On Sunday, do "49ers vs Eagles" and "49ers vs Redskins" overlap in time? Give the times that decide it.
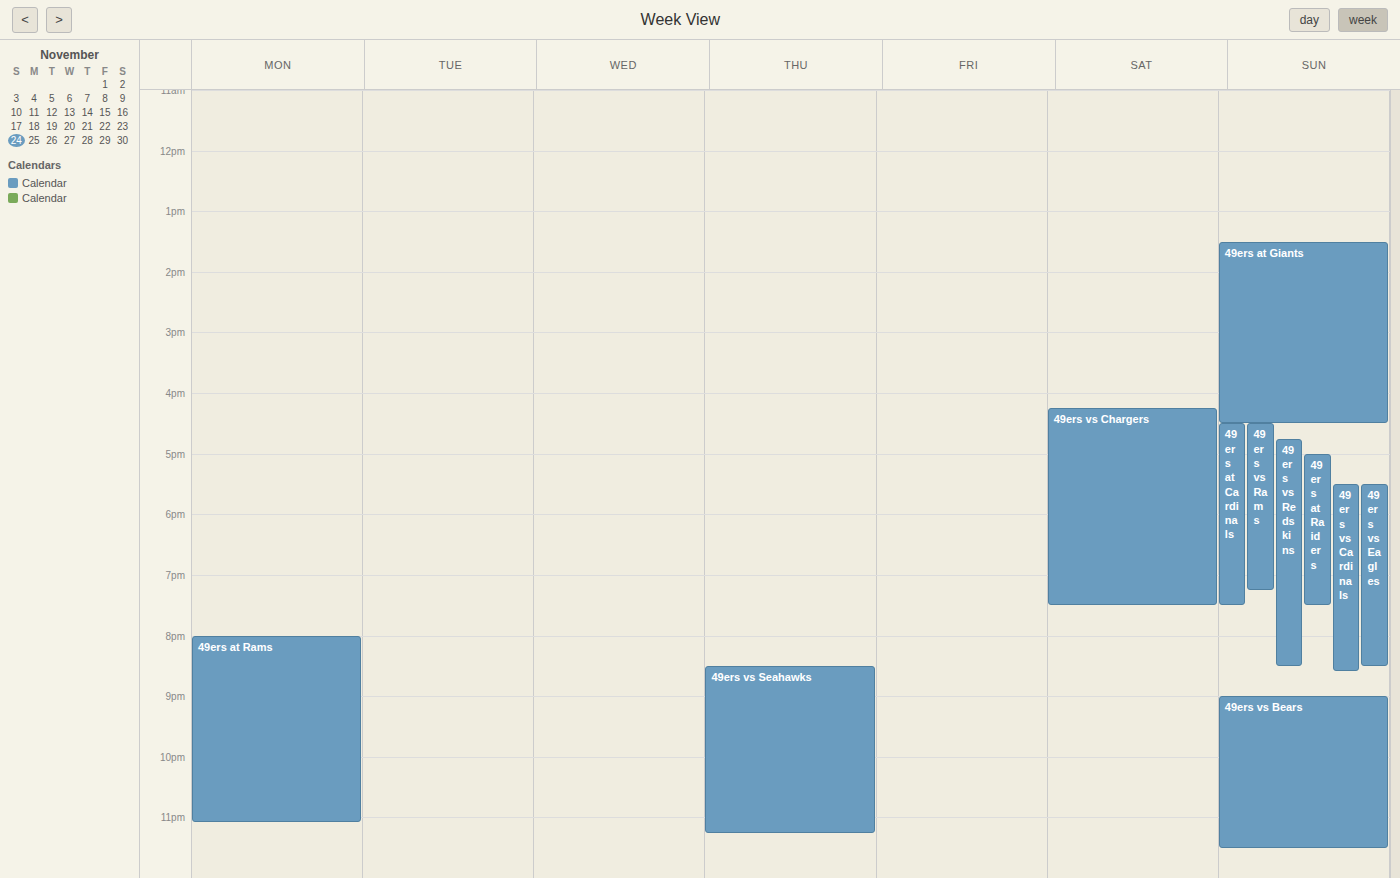
"49ers vs Eagles" runs 5:30 PM to 8:30 PM, inside "49ers vs Redskins" -- they overlap.